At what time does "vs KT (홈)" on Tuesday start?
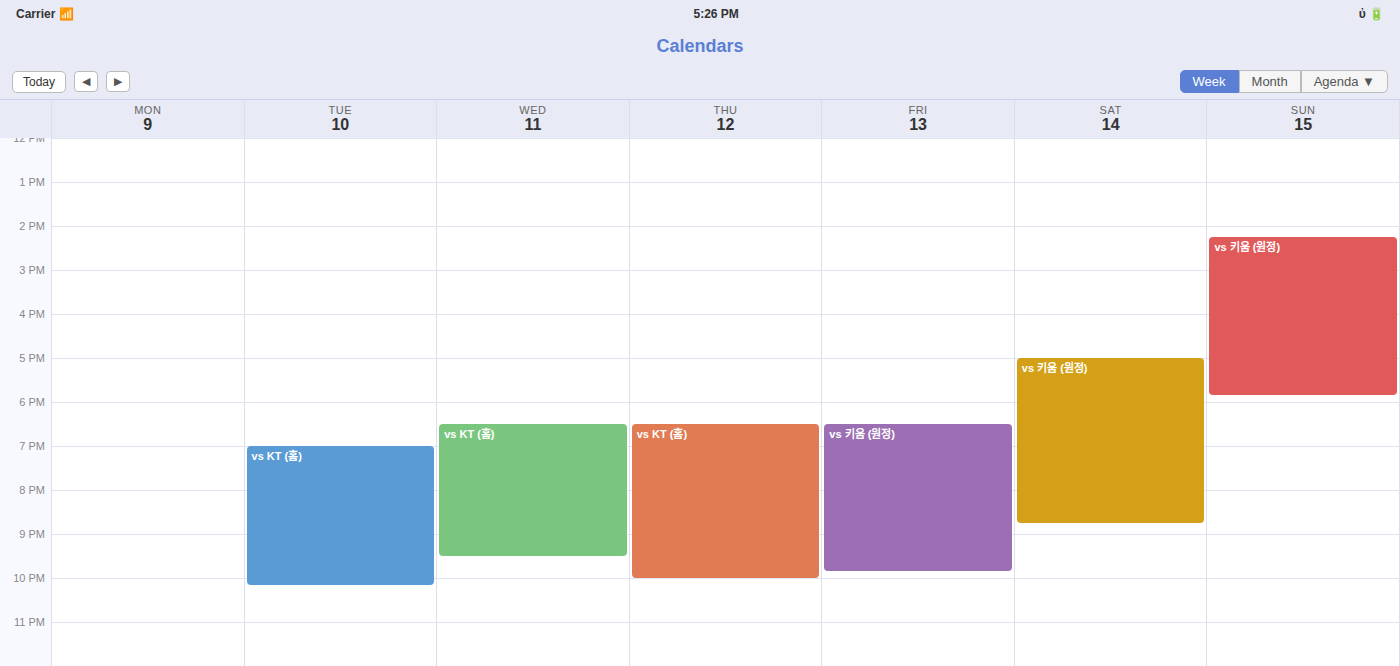
7:00 PM